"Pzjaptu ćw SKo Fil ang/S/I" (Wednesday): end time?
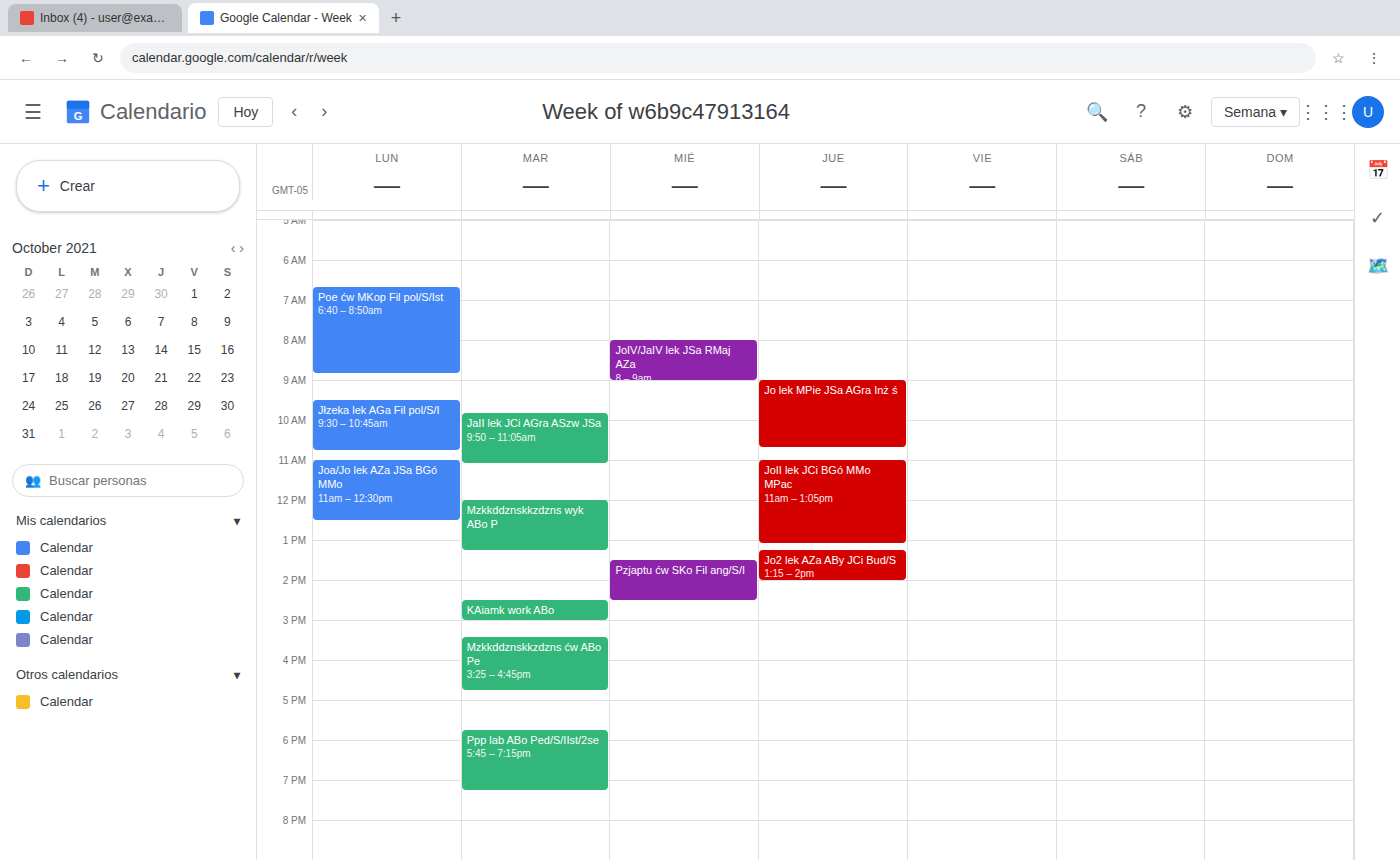
2:30 PM